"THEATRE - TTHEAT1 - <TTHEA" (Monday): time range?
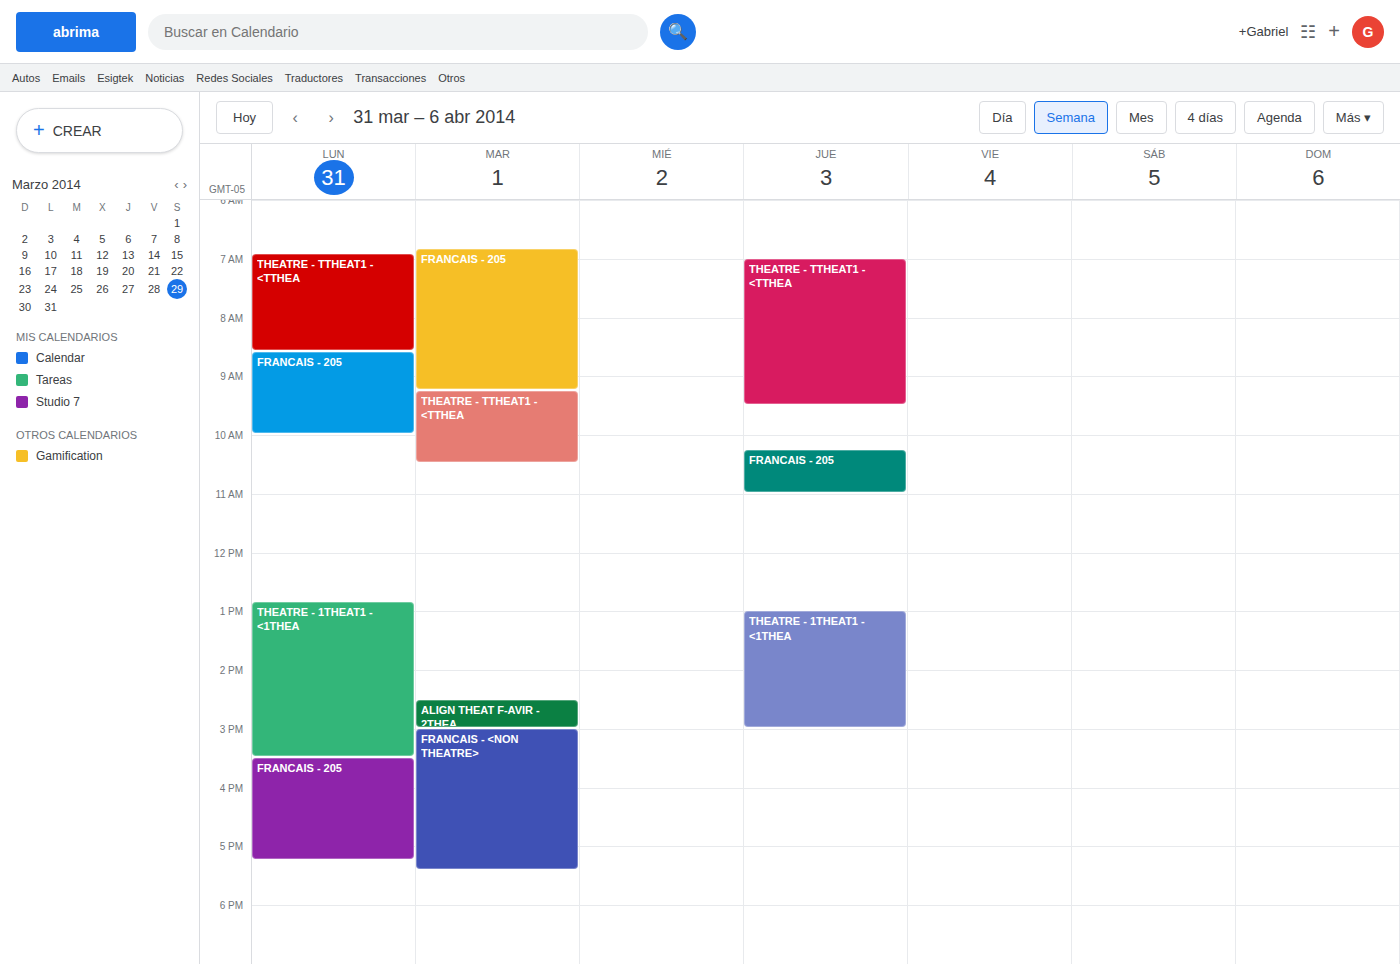
06:55 to 08:35